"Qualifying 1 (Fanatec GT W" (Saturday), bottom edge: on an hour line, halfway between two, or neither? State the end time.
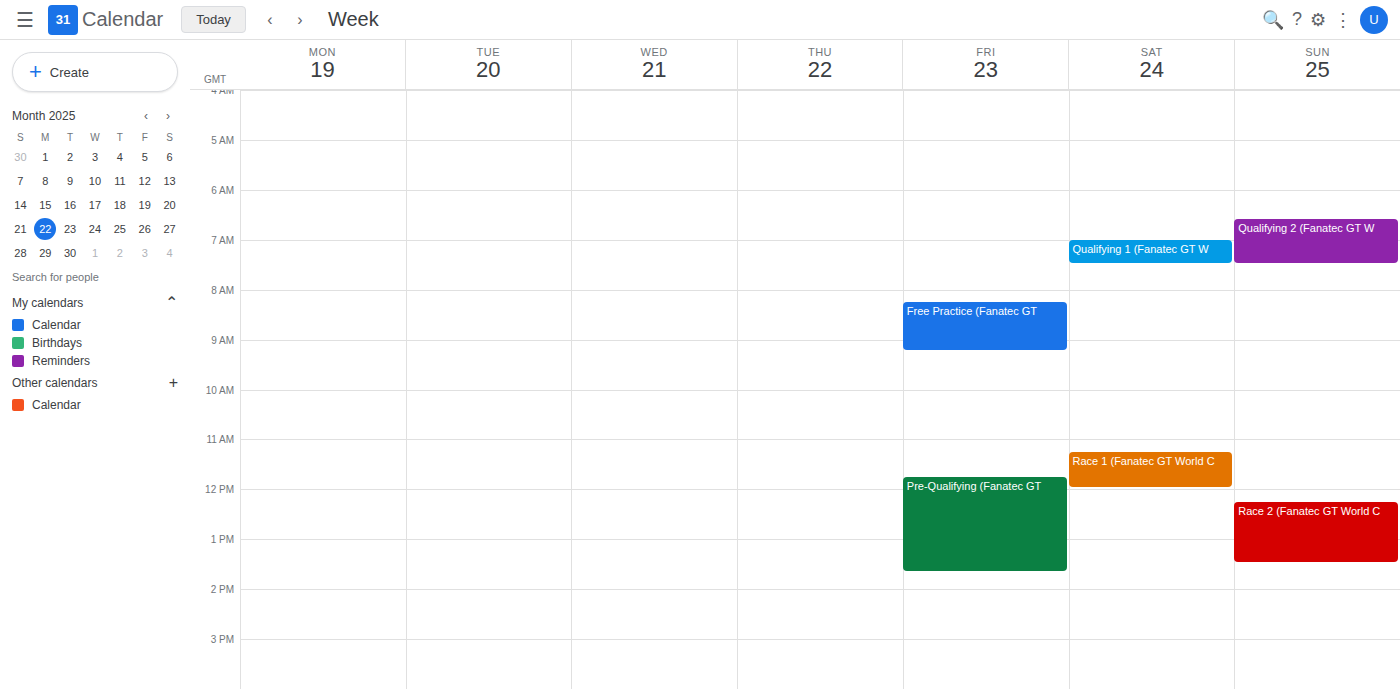
07:30 -- halfway between the 07:00 and 08:00 lines.